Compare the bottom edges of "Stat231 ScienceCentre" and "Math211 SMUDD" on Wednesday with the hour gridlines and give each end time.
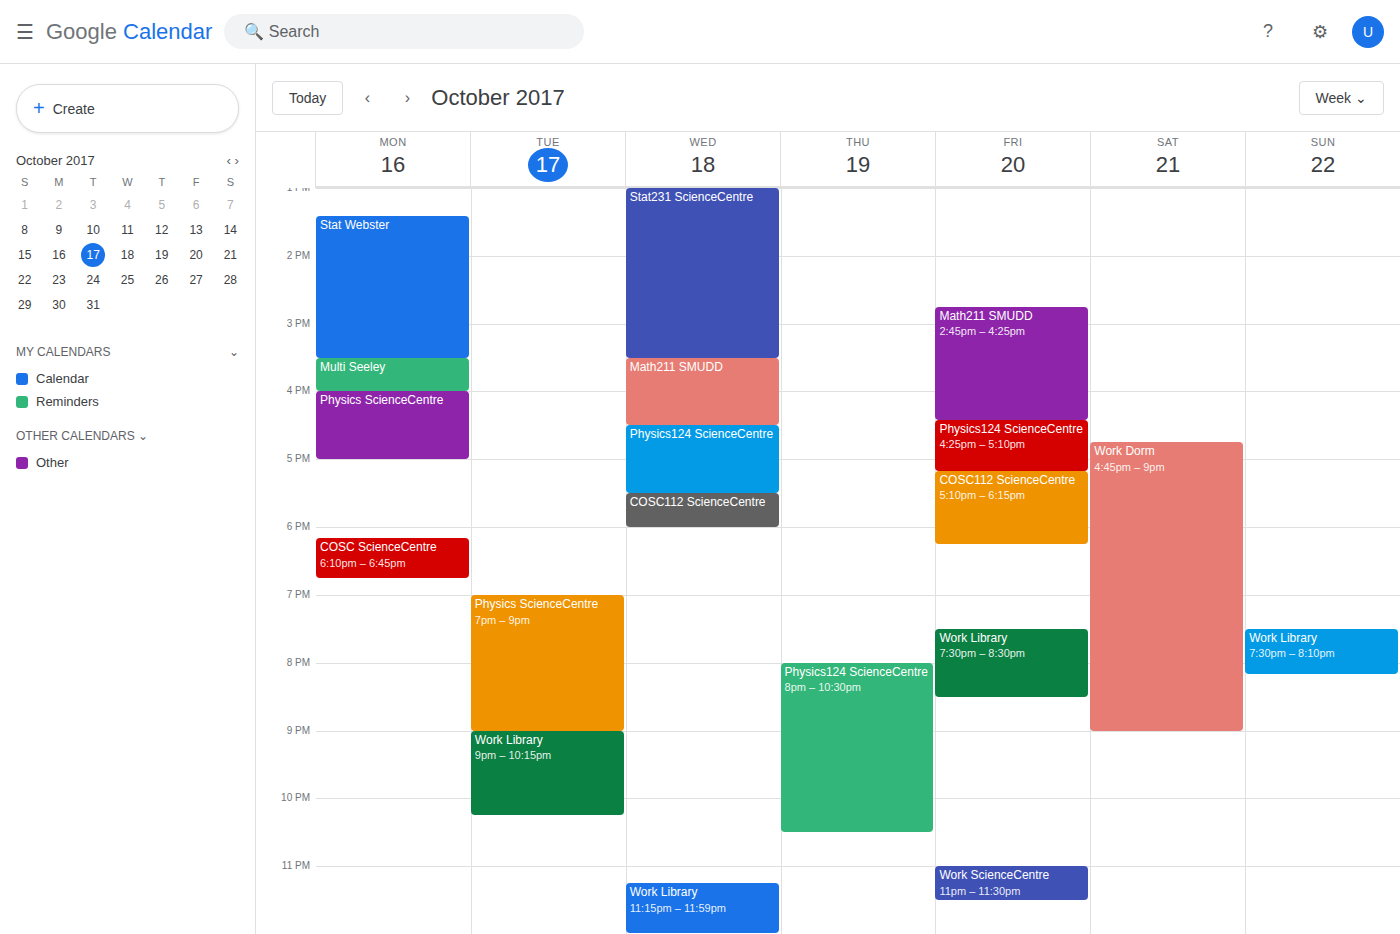
"Stat231 ScienceCentre": 3:30 PM, halfway between the 3 PM and 4 PM lines. "Math211 SMUDD": 4:30 PM, halfway between the 4 PM and 5 PM lines.